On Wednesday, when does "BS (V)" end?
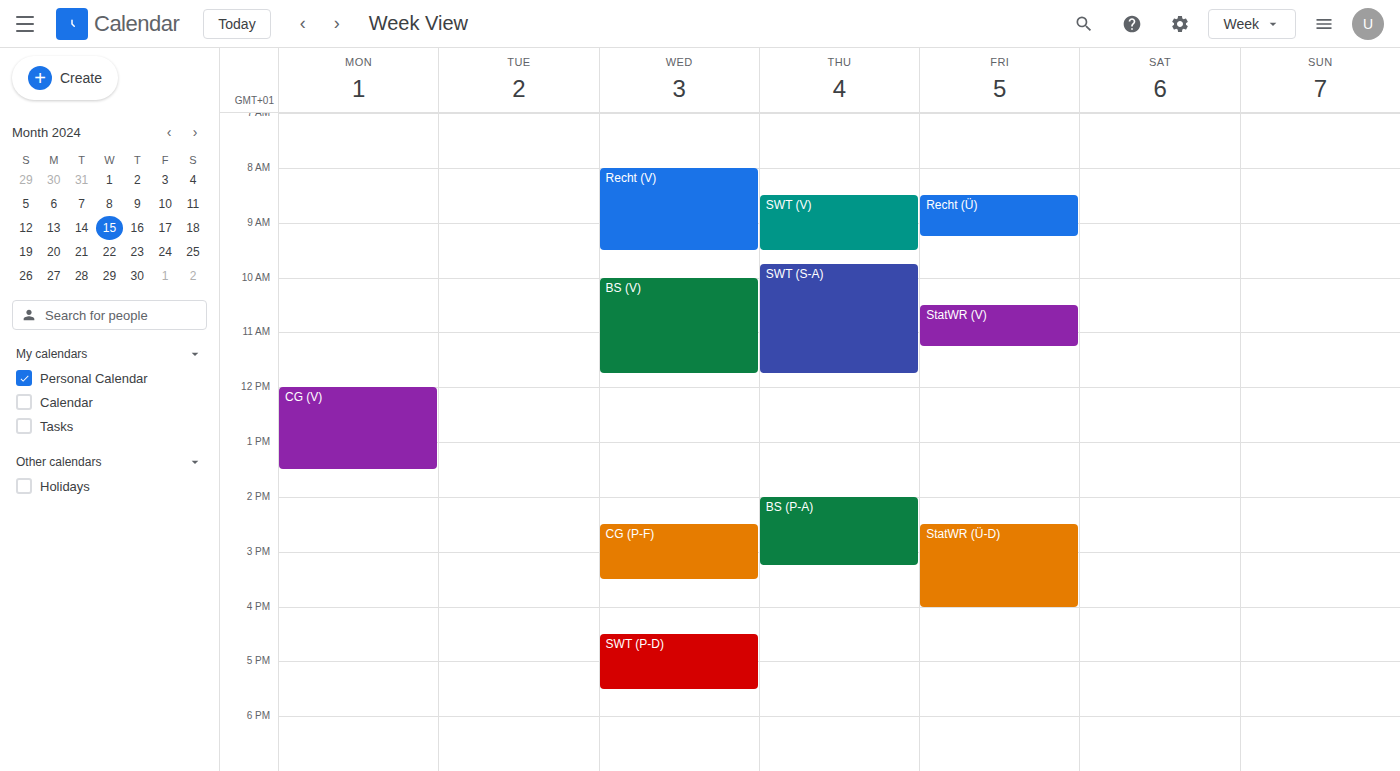
11:45